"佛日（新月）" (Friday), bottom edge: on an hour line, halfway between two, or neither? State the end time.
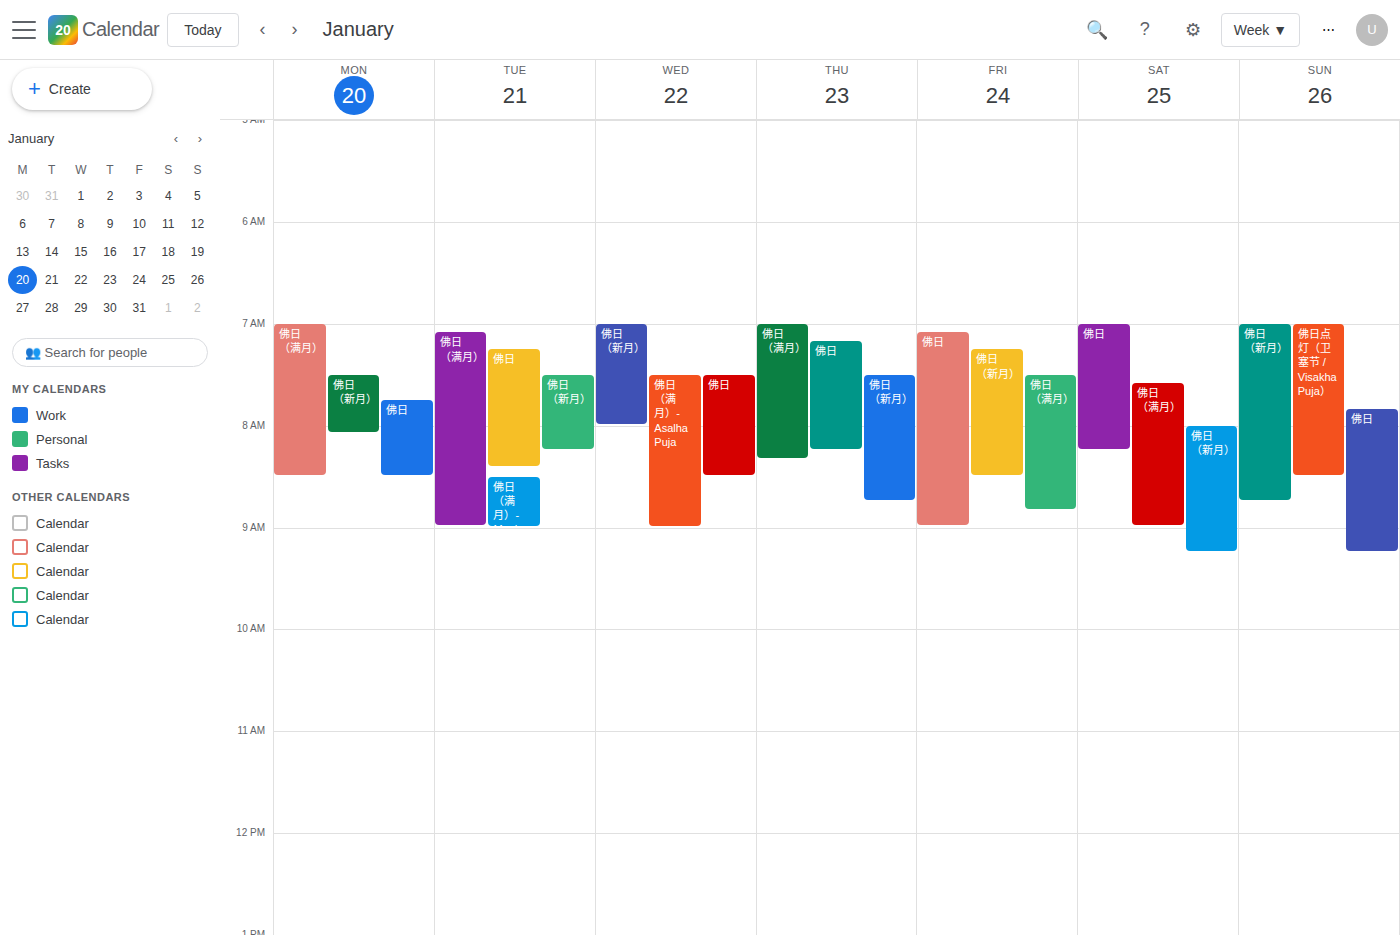
8:30 AM -- halfway between the 8 AM and 9 AM lines.